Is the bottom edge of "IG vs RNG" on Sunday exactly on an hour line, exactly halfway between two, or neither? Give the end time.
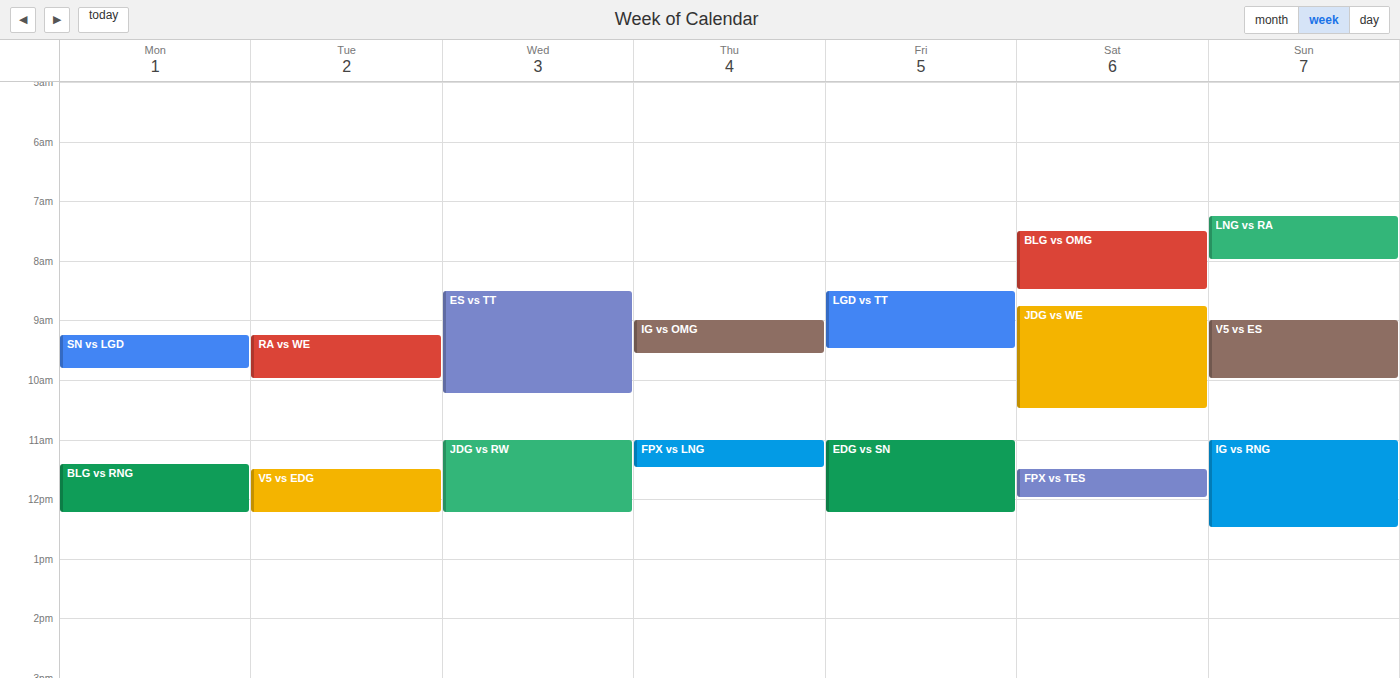
12:30 PM -- halfway between the 12 PM and 1 PM lines.